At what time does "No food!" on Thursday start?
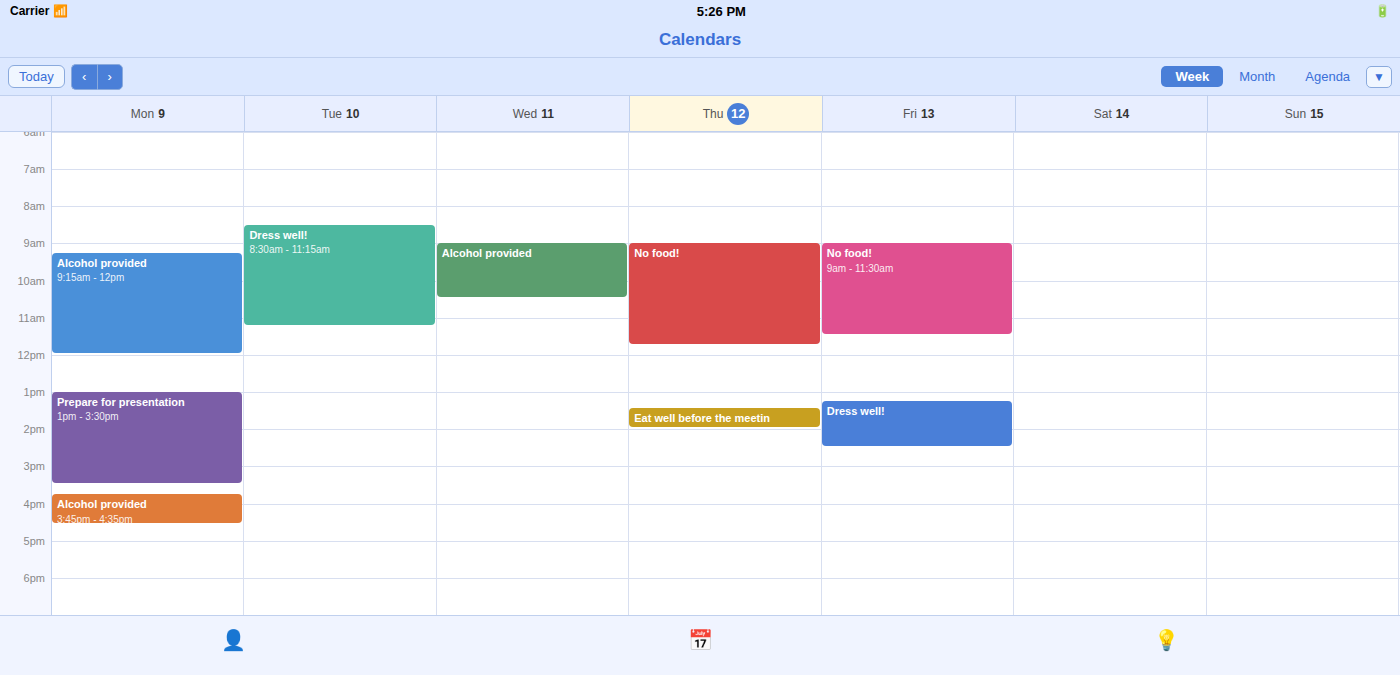
9:00 AM